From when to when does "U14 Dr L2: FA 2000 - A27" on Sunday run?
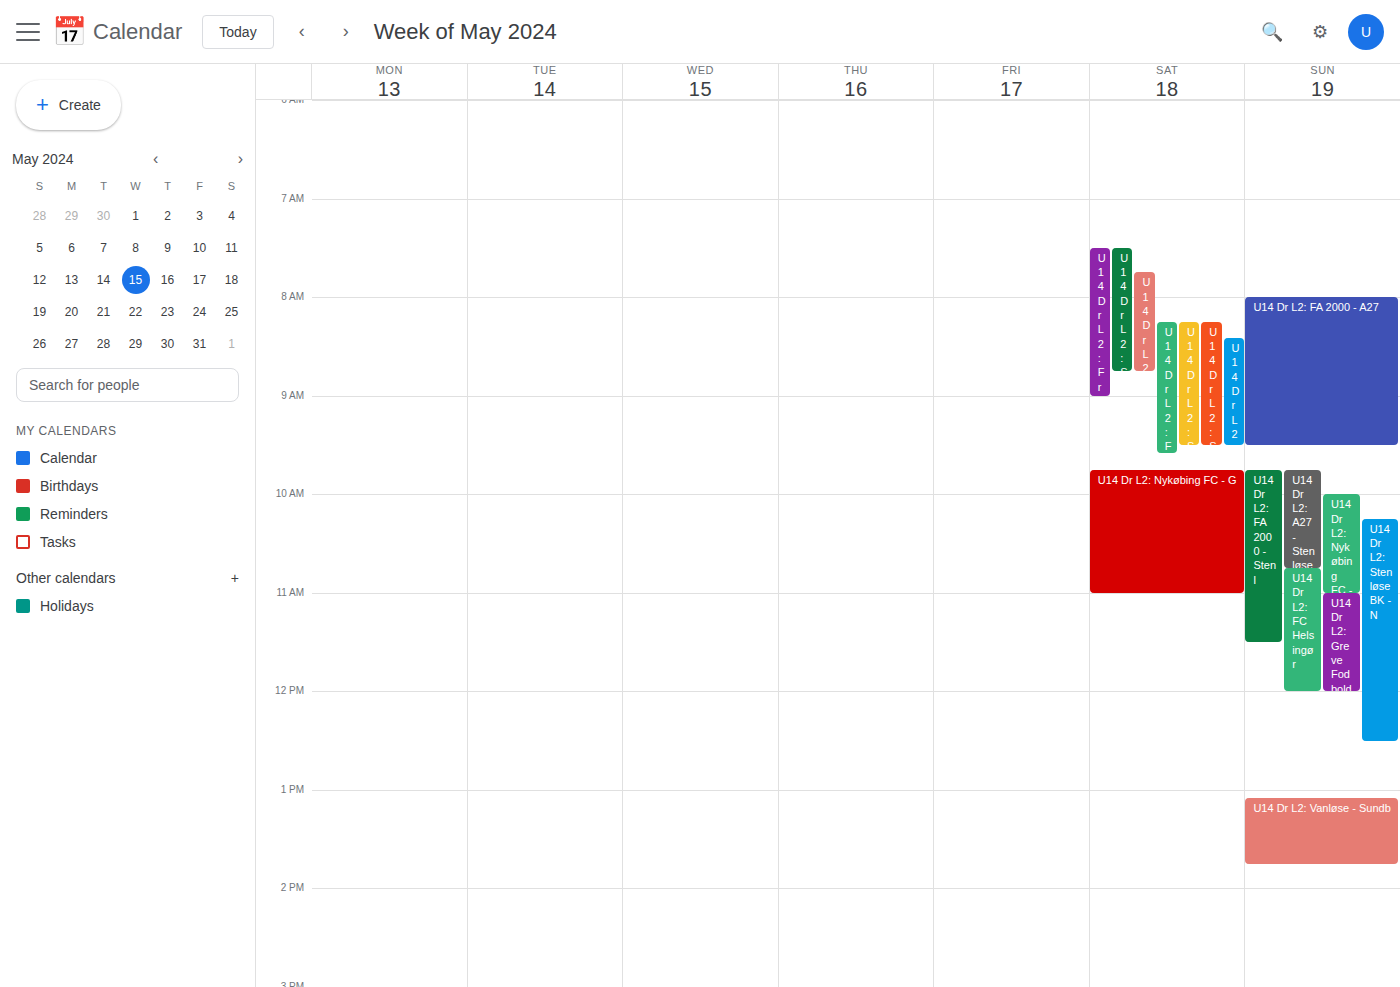
8:00 AM to 9:30 AM